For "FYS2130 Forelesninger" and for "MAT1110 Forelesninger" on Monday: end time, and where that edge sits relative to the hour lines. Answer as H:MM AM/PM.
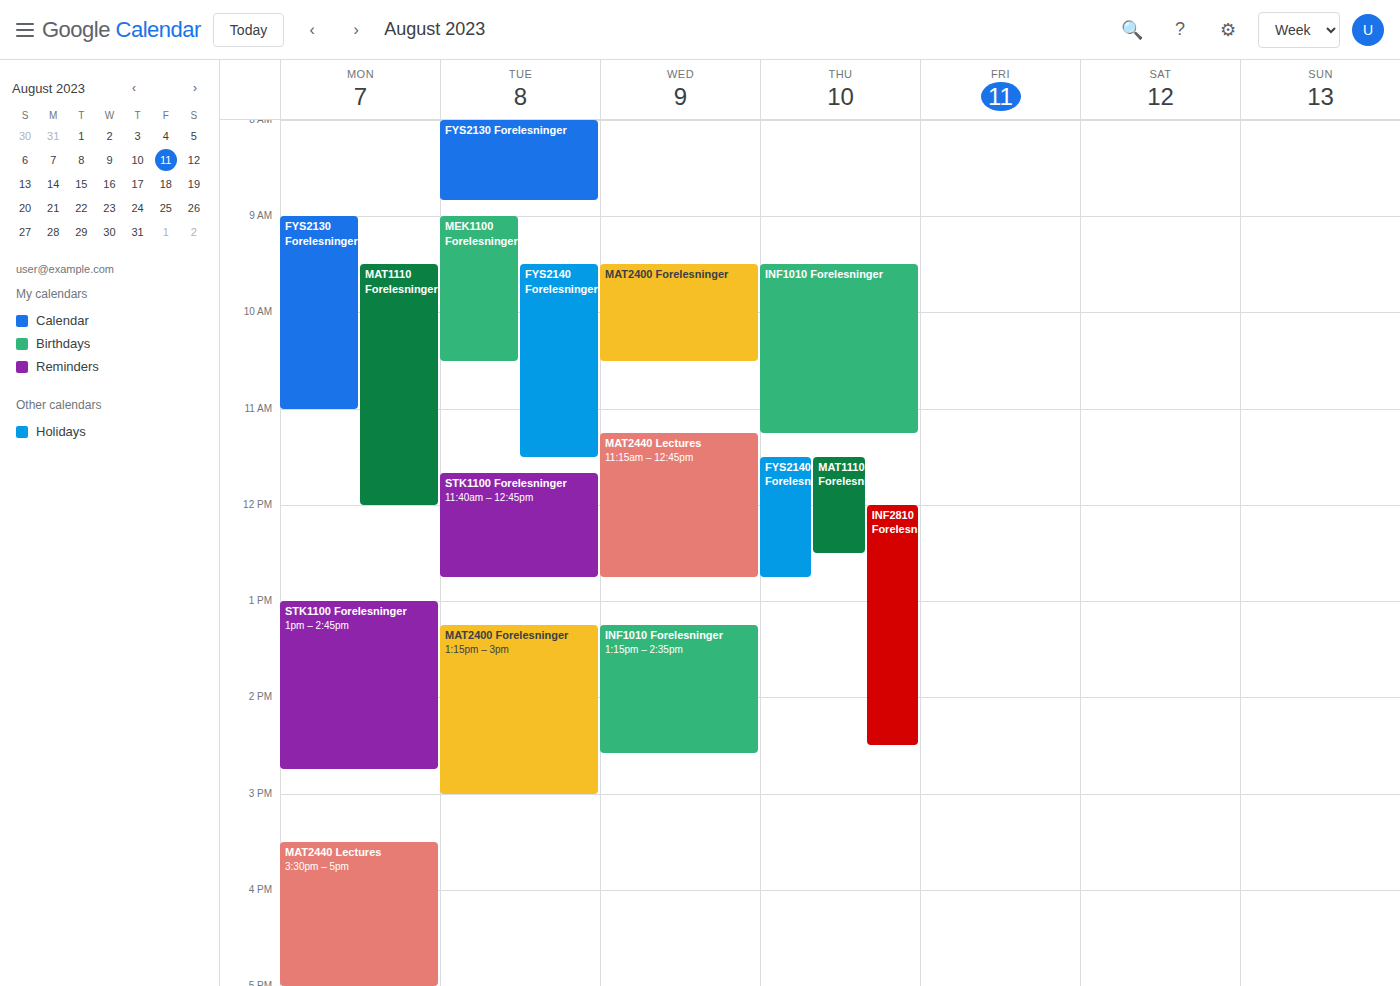
"FYS2130 Forelesninger": 11:00 AM, exactly on the 11 AM line. "MAT1110 Forelesninger": 12:00 PM, exactly on the 12 PM line.